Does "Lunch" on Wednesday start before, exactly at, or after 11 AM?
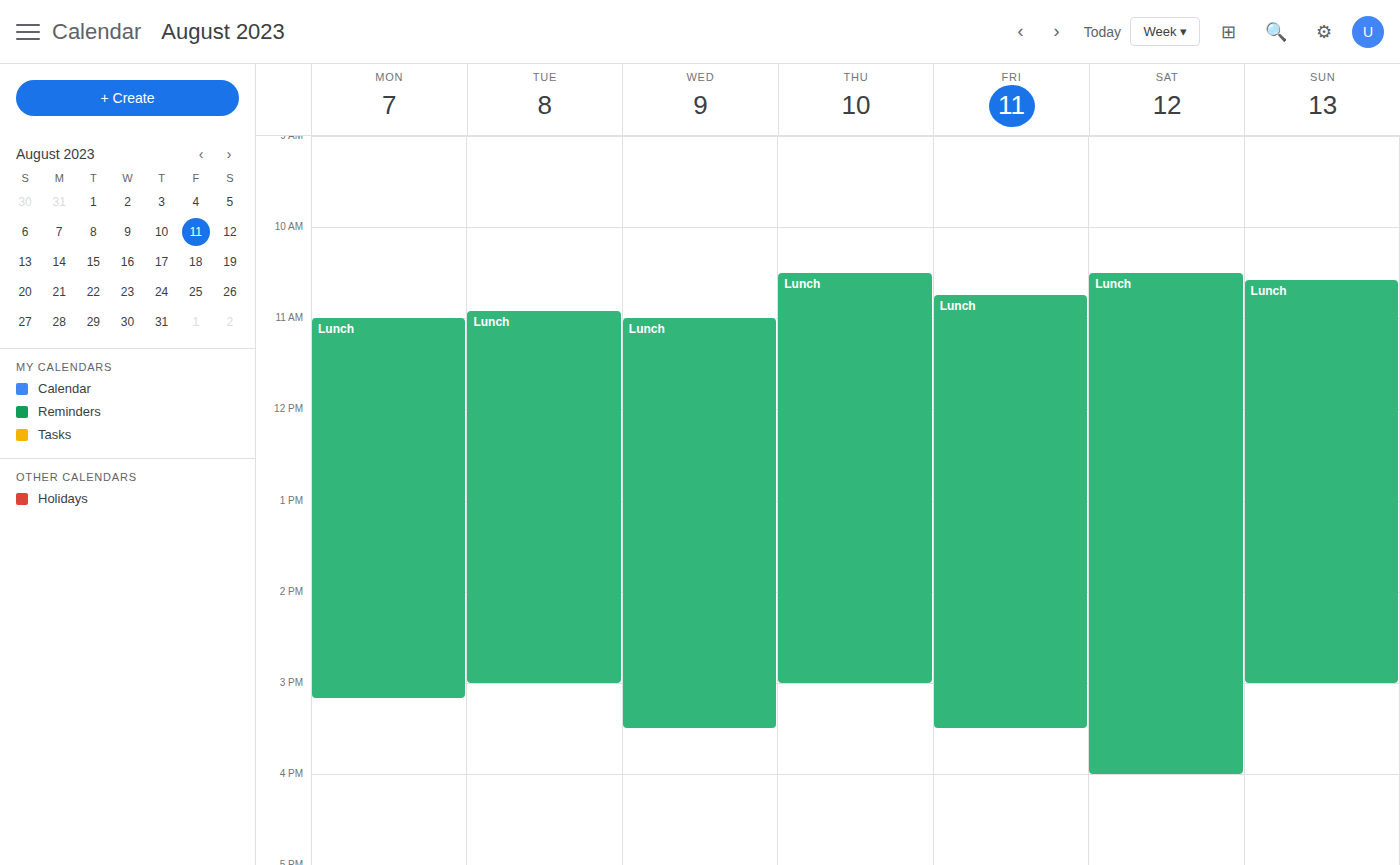
11:00 AM -- exactly at 11 AM, on the 11 AM line.